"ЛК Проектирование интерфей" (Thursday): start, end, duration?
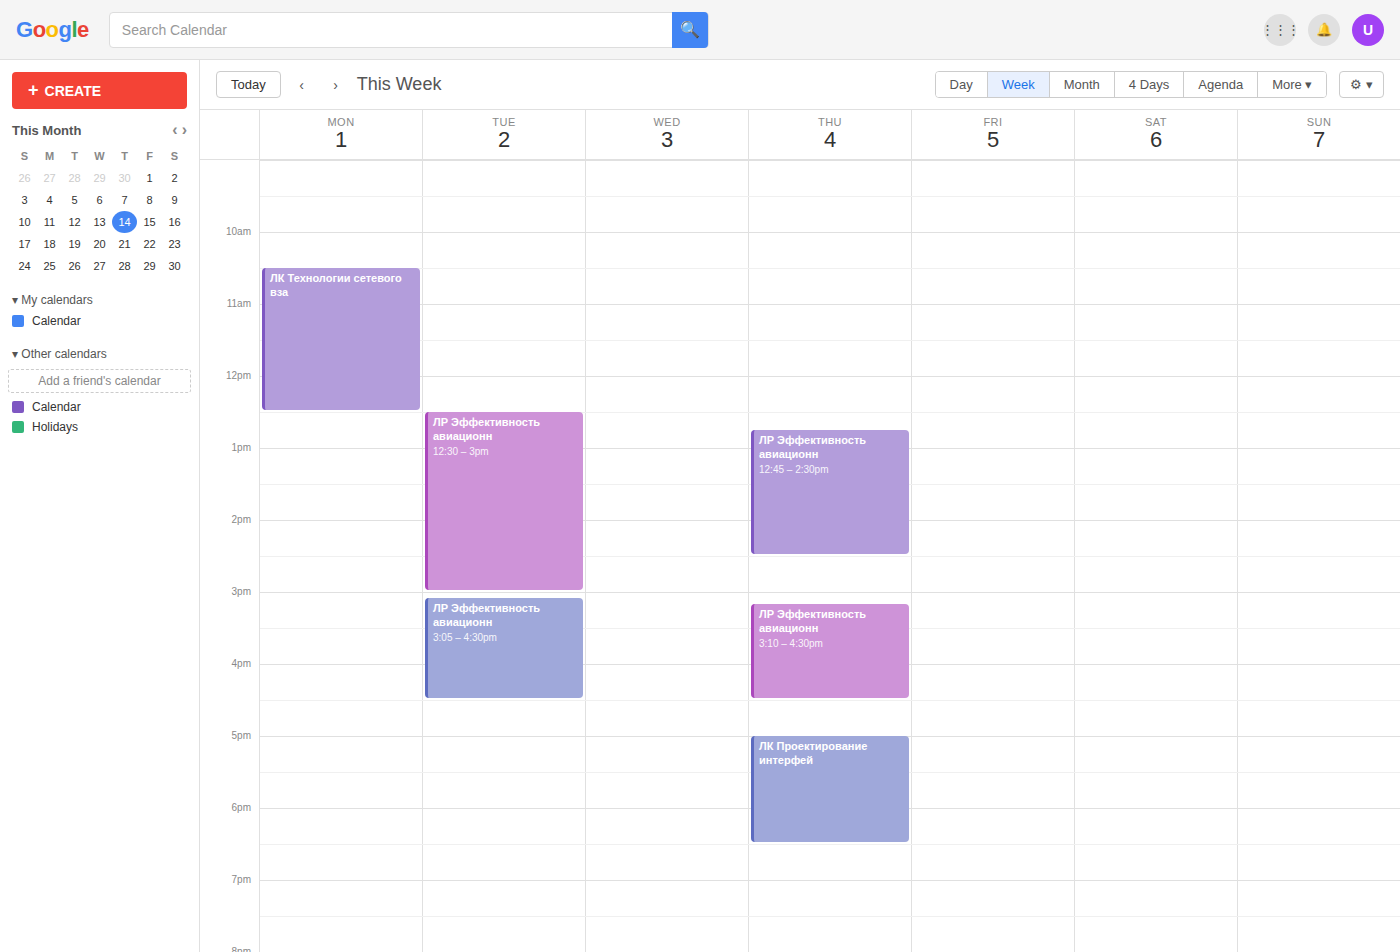
5:00 PM to 6:30 PM, 1 hour 30 minutes